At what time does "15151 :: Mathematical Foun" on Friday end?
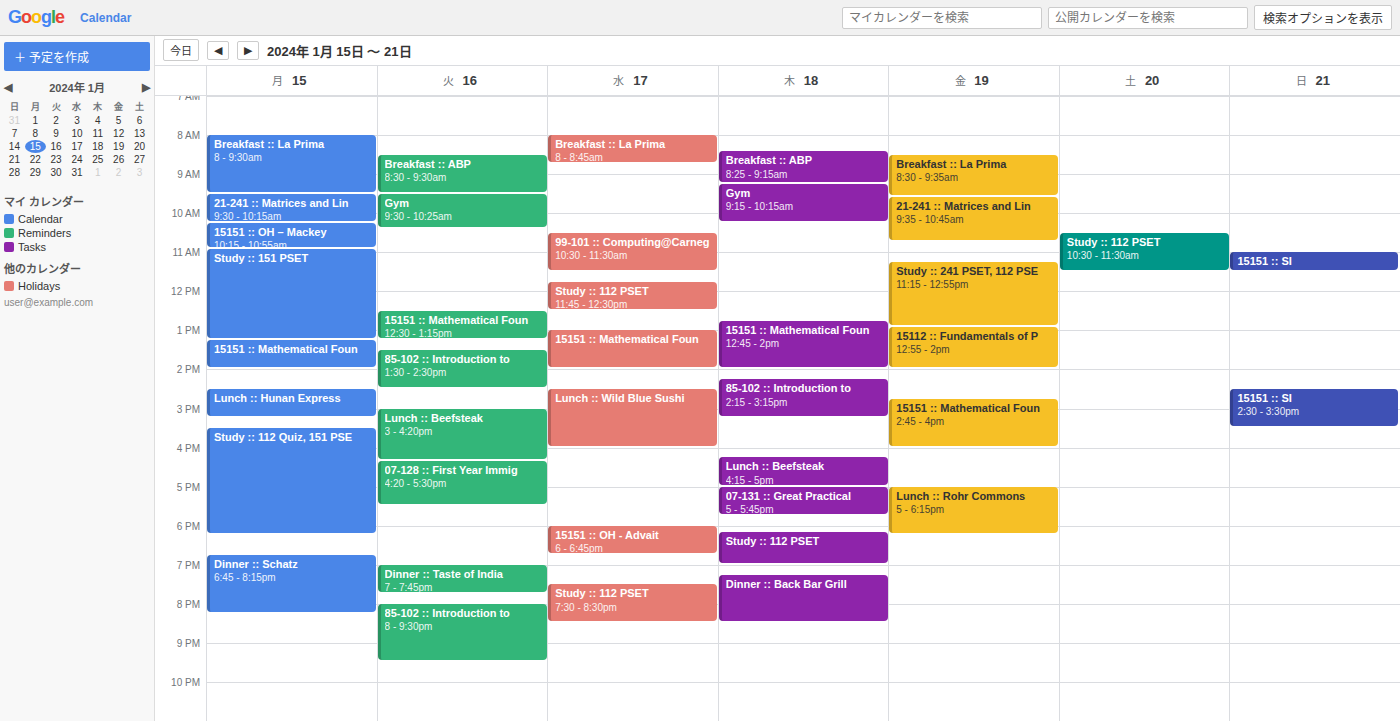
4:00 PM